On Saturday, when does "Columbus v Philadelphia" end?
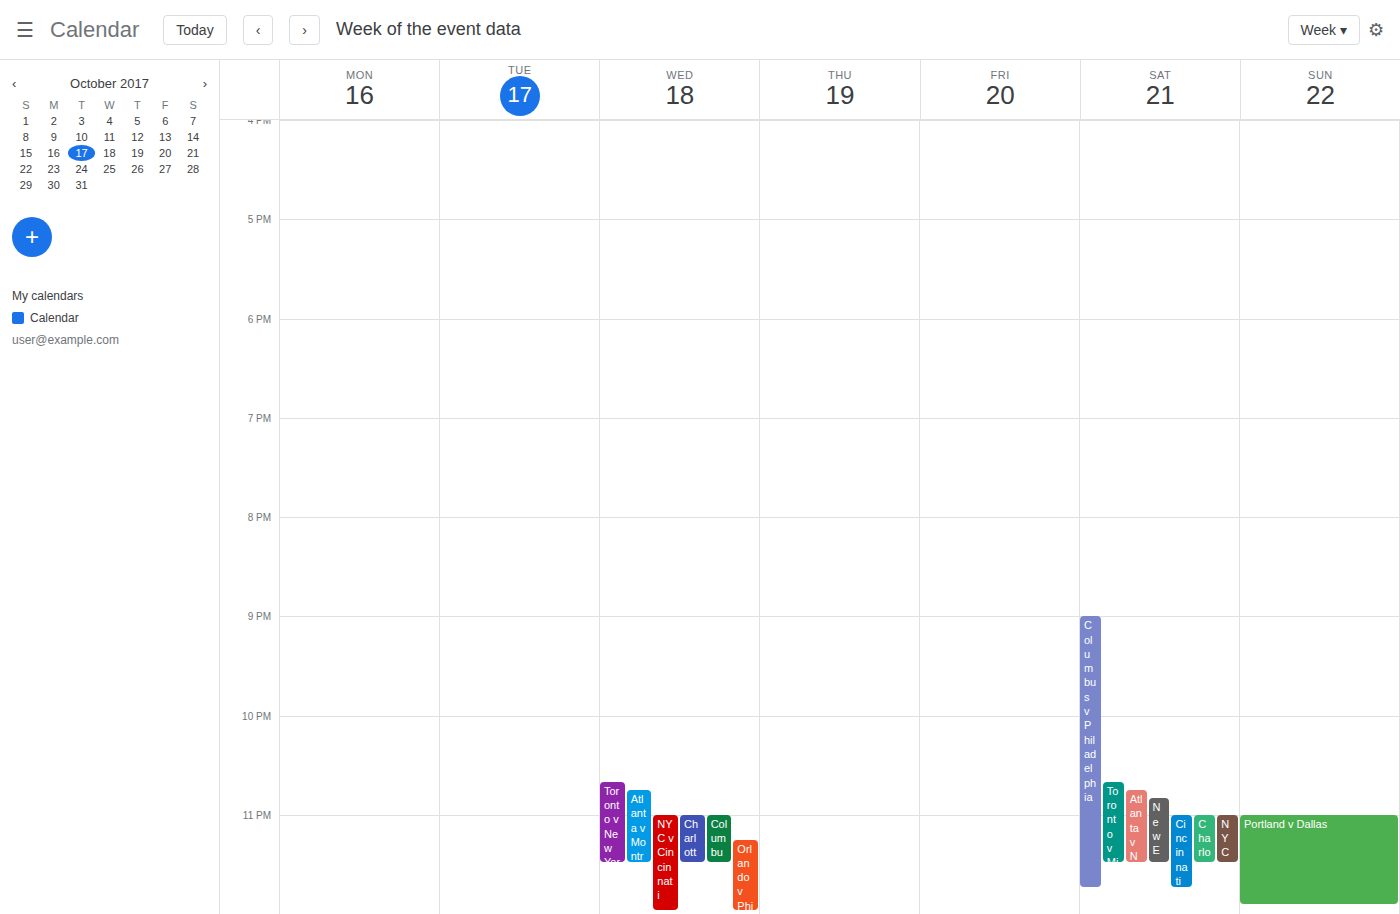
11:45 PM